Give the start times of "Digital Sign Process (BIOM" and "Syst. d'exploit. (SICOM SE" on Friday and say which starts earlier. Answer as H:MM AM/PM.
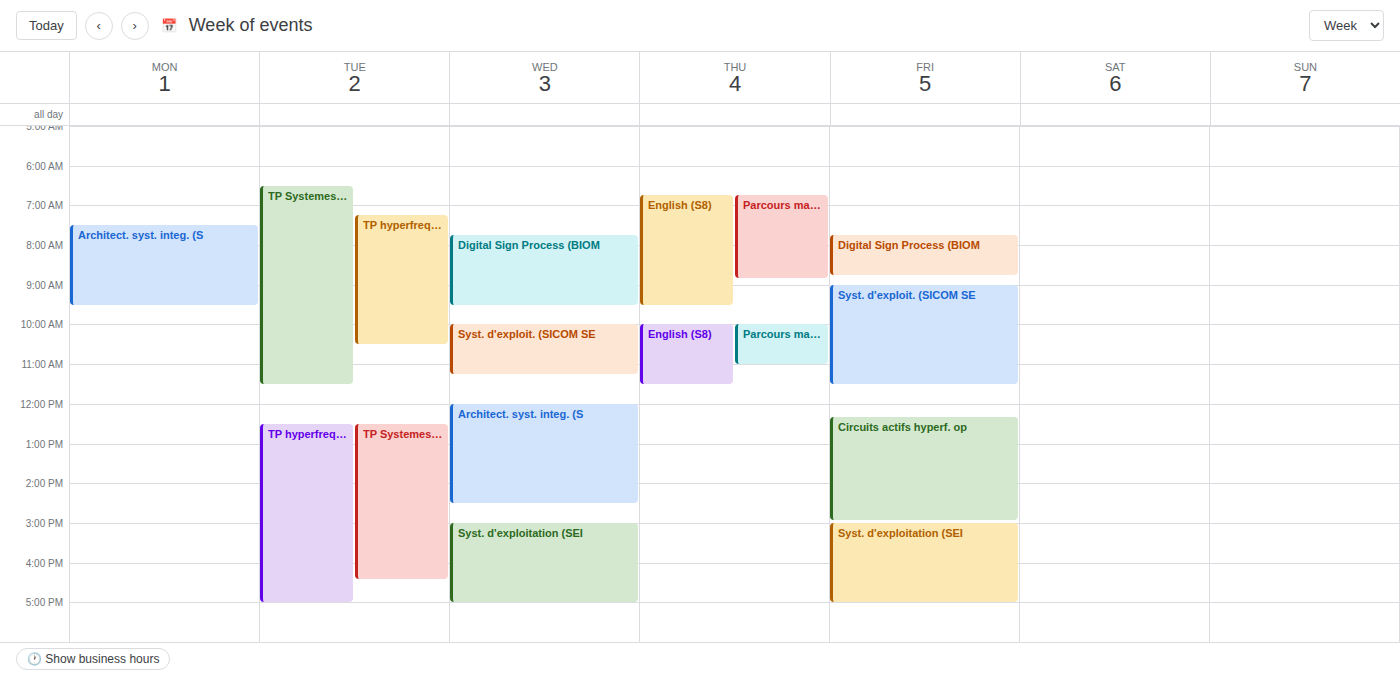
"Digital Sign Process (BIOM" 7:45 AM; "Syst. d'exploit. (SICOM SE" 9:00 AM.